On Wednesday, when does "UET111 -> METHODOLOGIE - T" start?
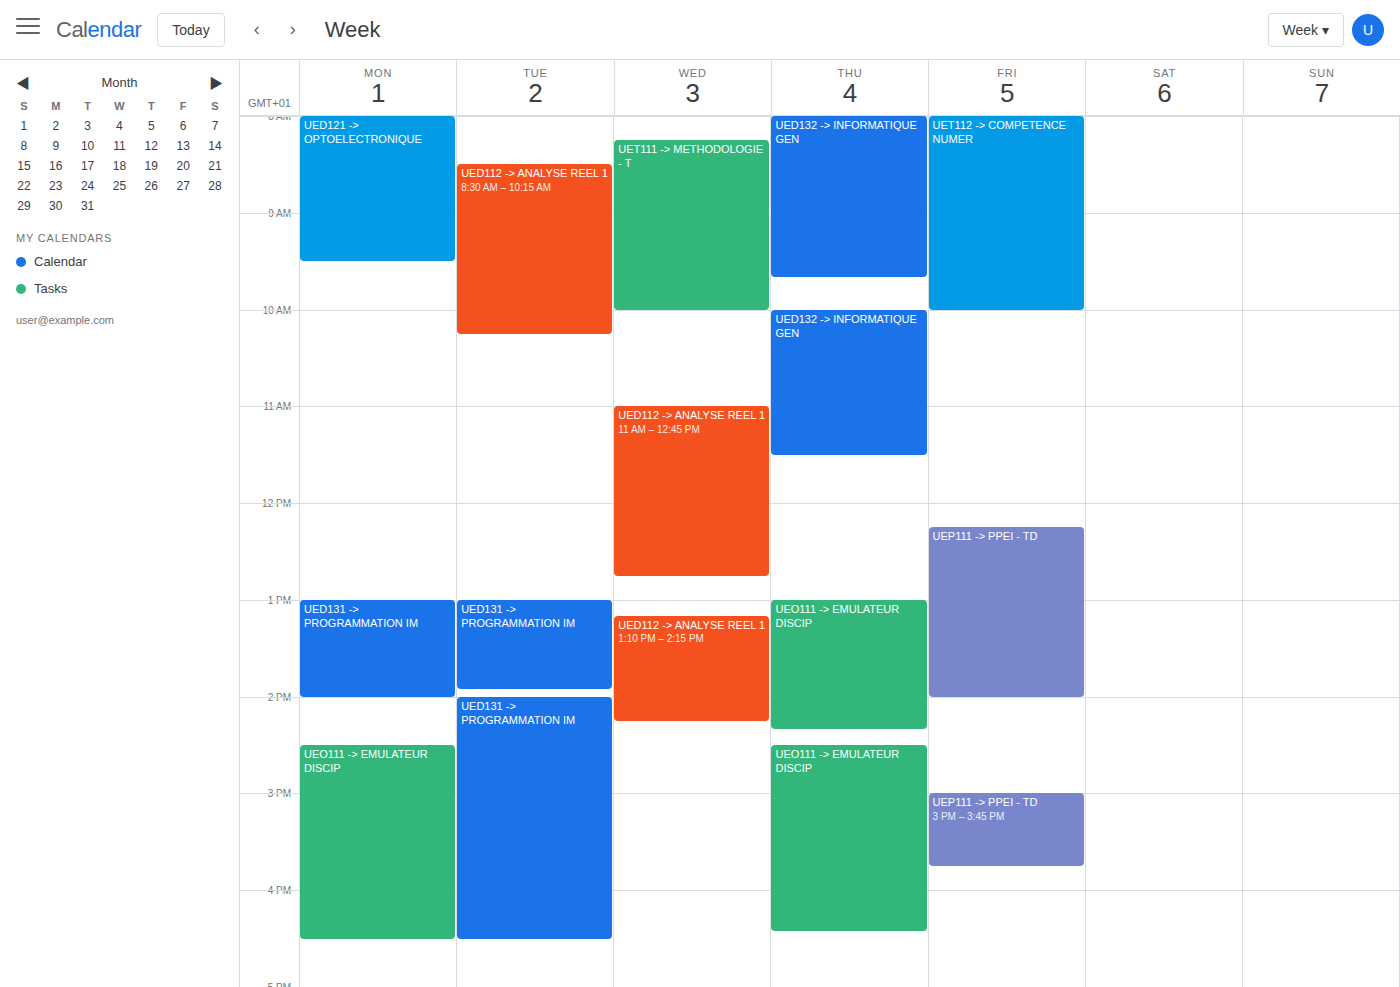
8:15 AM